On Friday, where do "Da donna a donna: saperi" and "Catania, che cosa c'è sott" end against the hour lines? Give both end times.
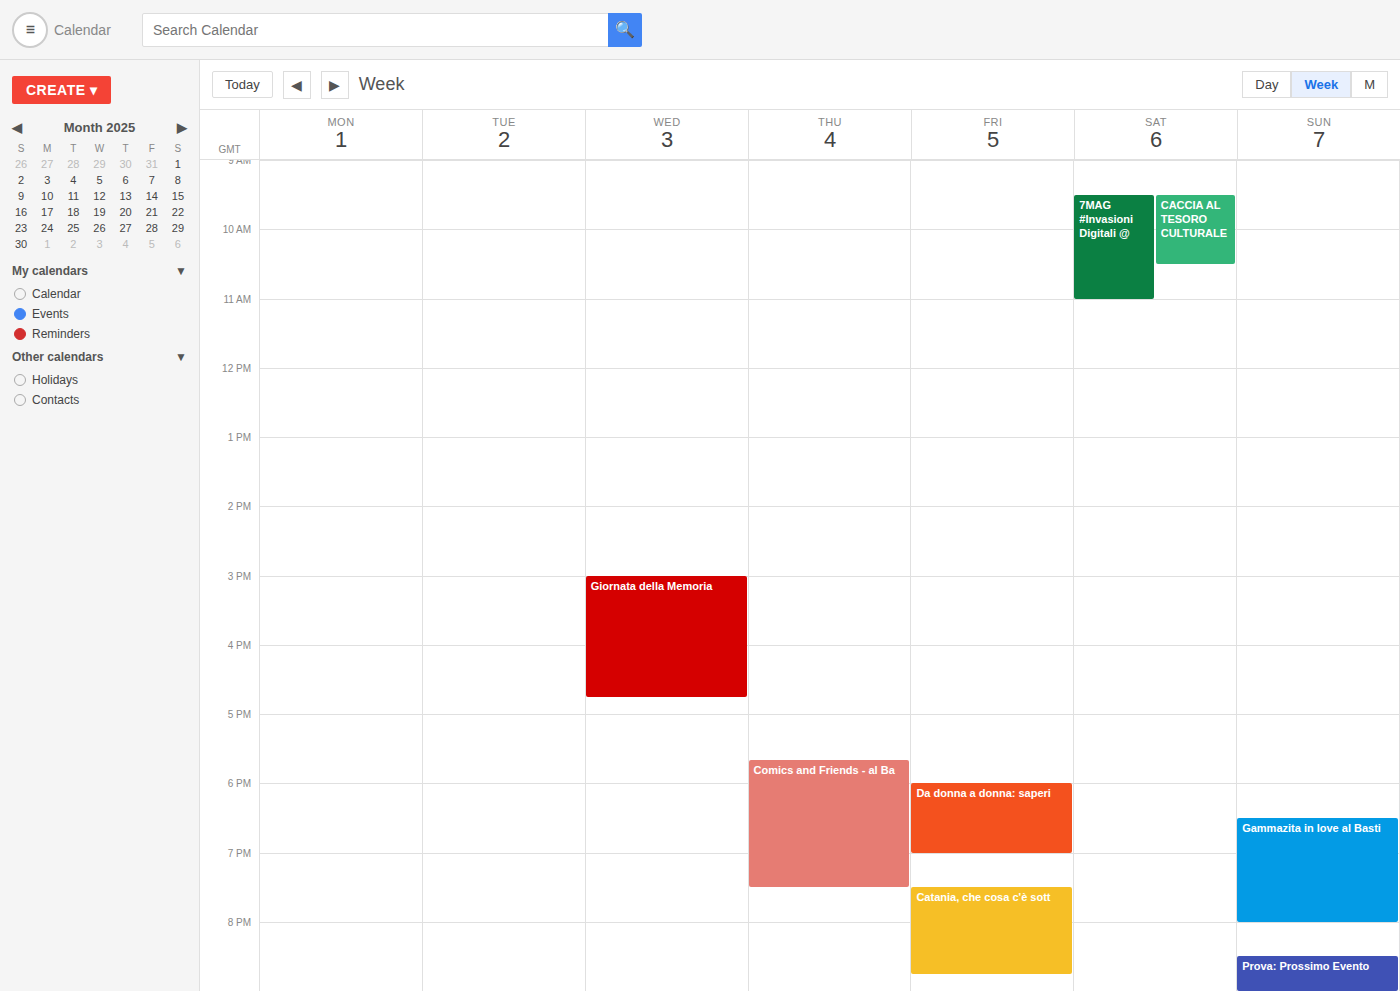
"Da donna a donna: saperi": 7:00 PM, exactly on the 7 PM line. "Catania, che cosa c'è sott": 8:45 PM, neither: three quarters of the way from the 8 PM line to the 9 PM line.